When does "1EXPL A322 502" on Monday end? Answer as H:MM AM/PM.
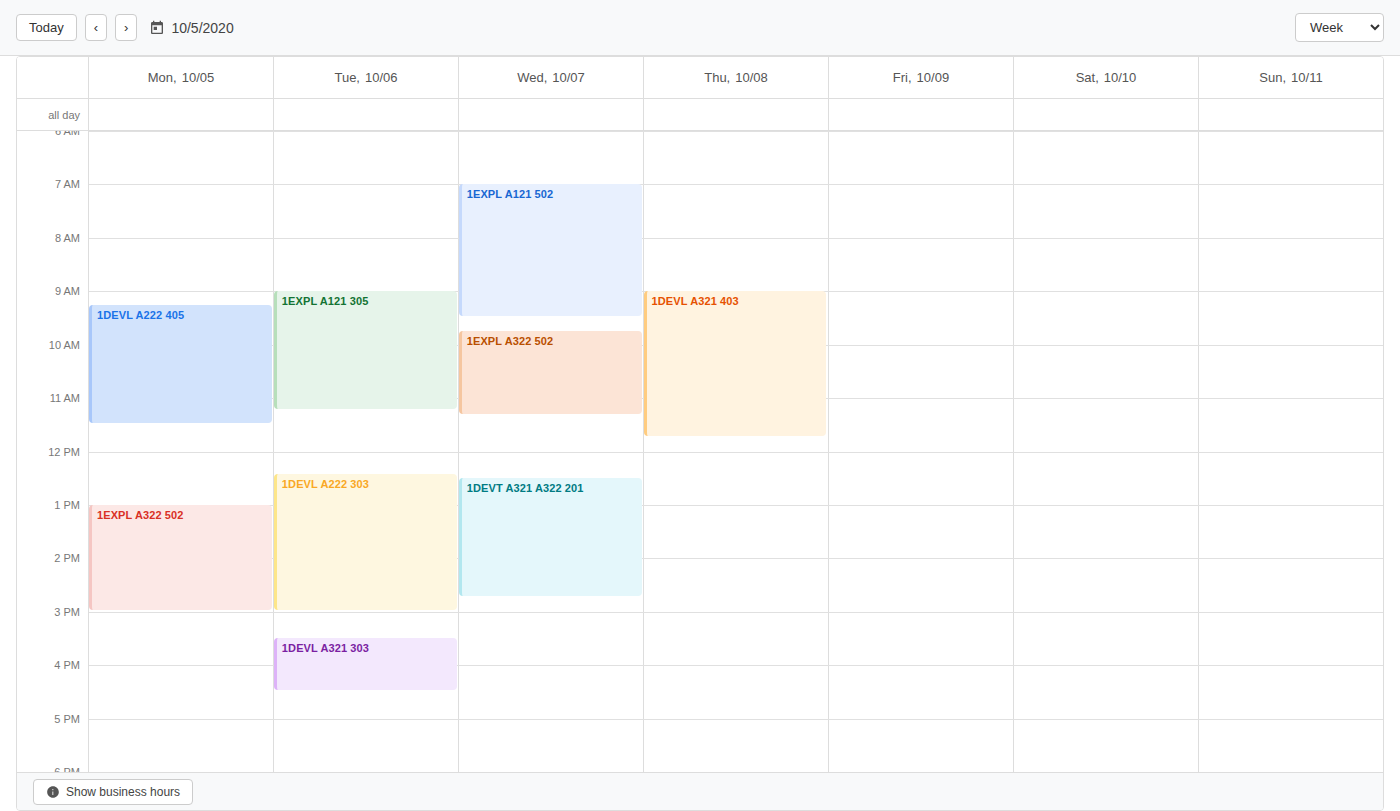
3:00 PM